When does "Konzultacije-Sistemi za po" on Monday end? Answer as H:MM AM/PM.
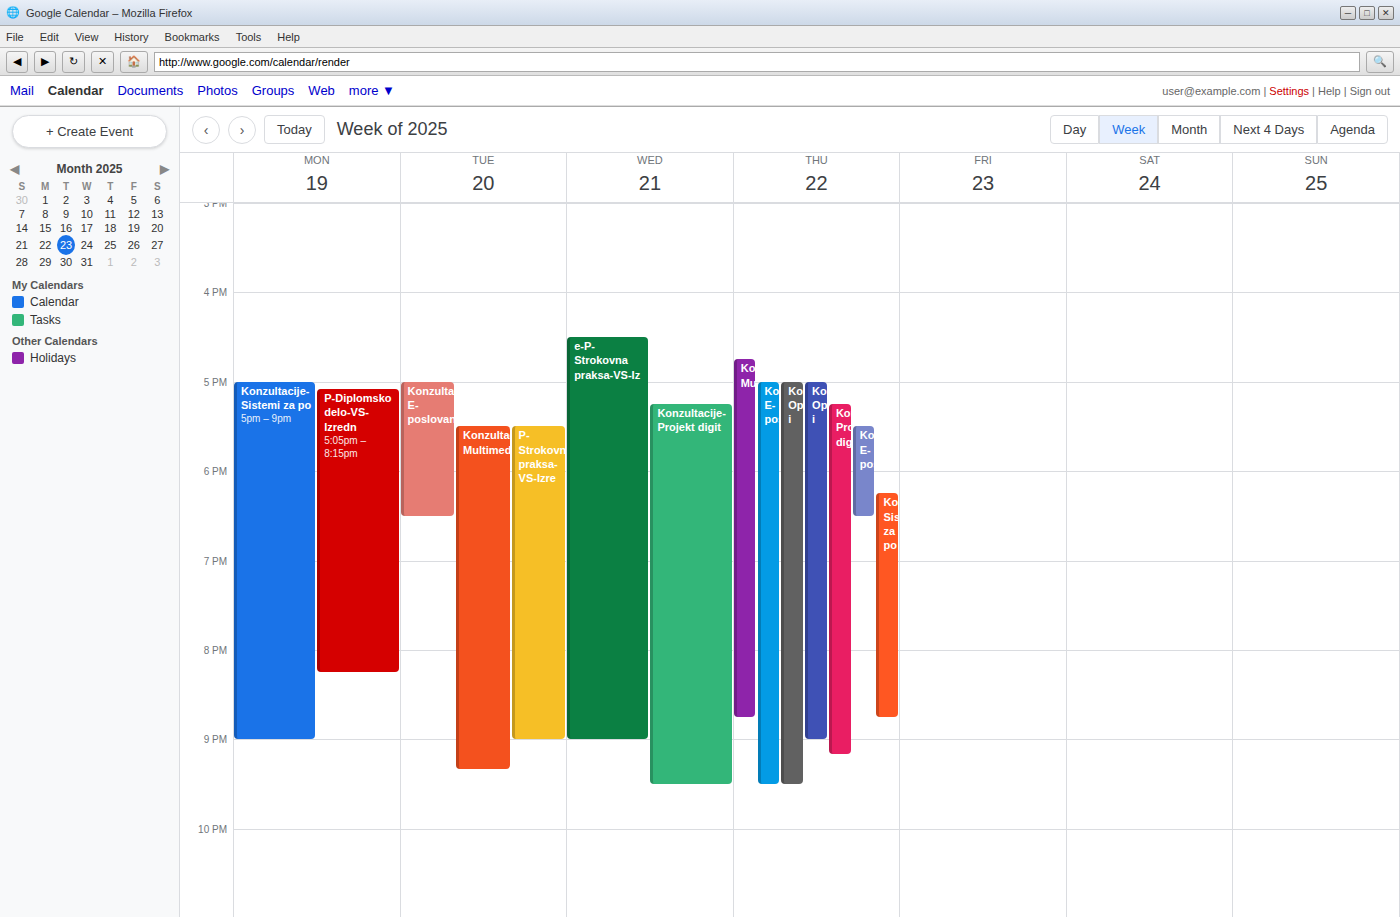
9:00 PM